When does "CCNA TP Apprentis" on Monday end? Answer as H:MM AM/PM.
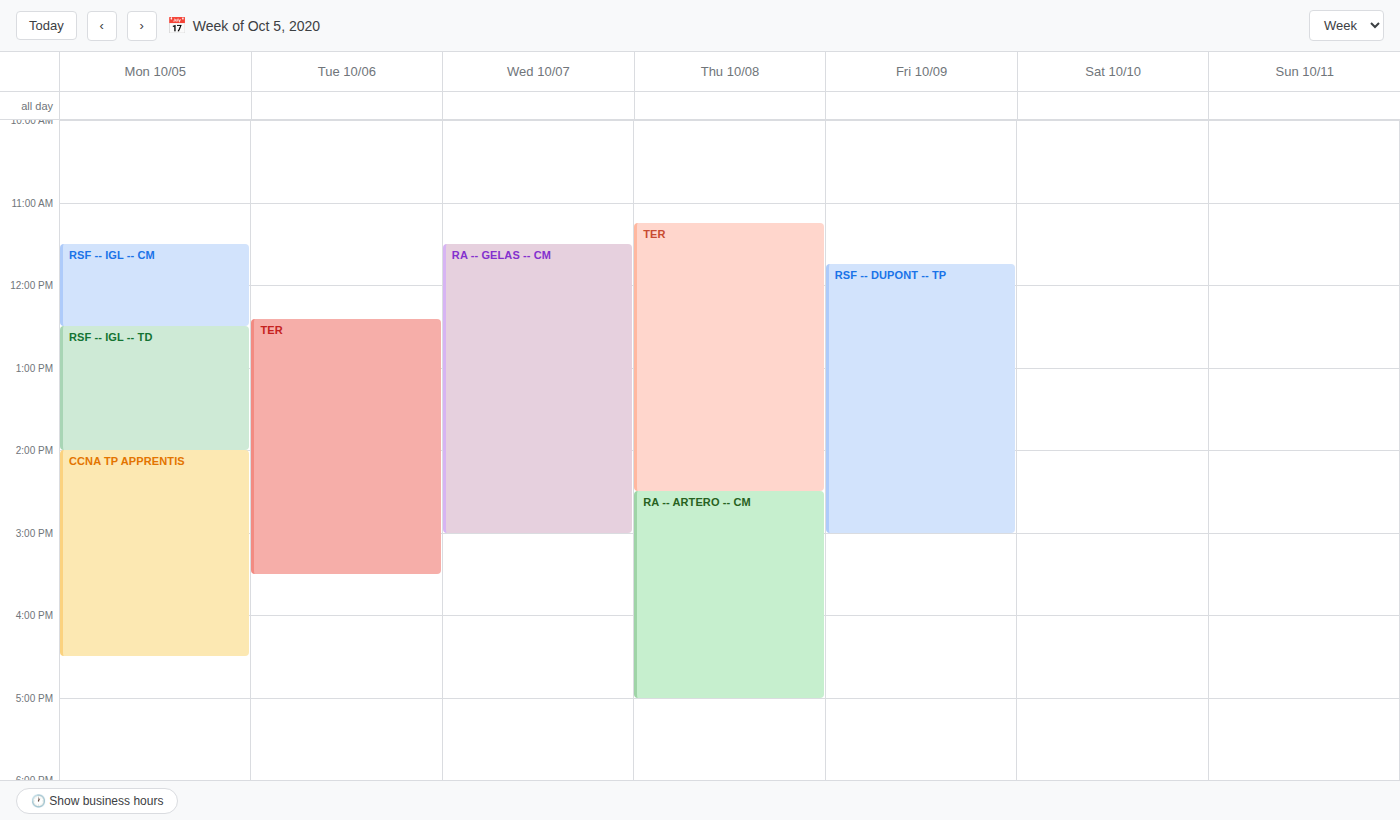
4:30 PM